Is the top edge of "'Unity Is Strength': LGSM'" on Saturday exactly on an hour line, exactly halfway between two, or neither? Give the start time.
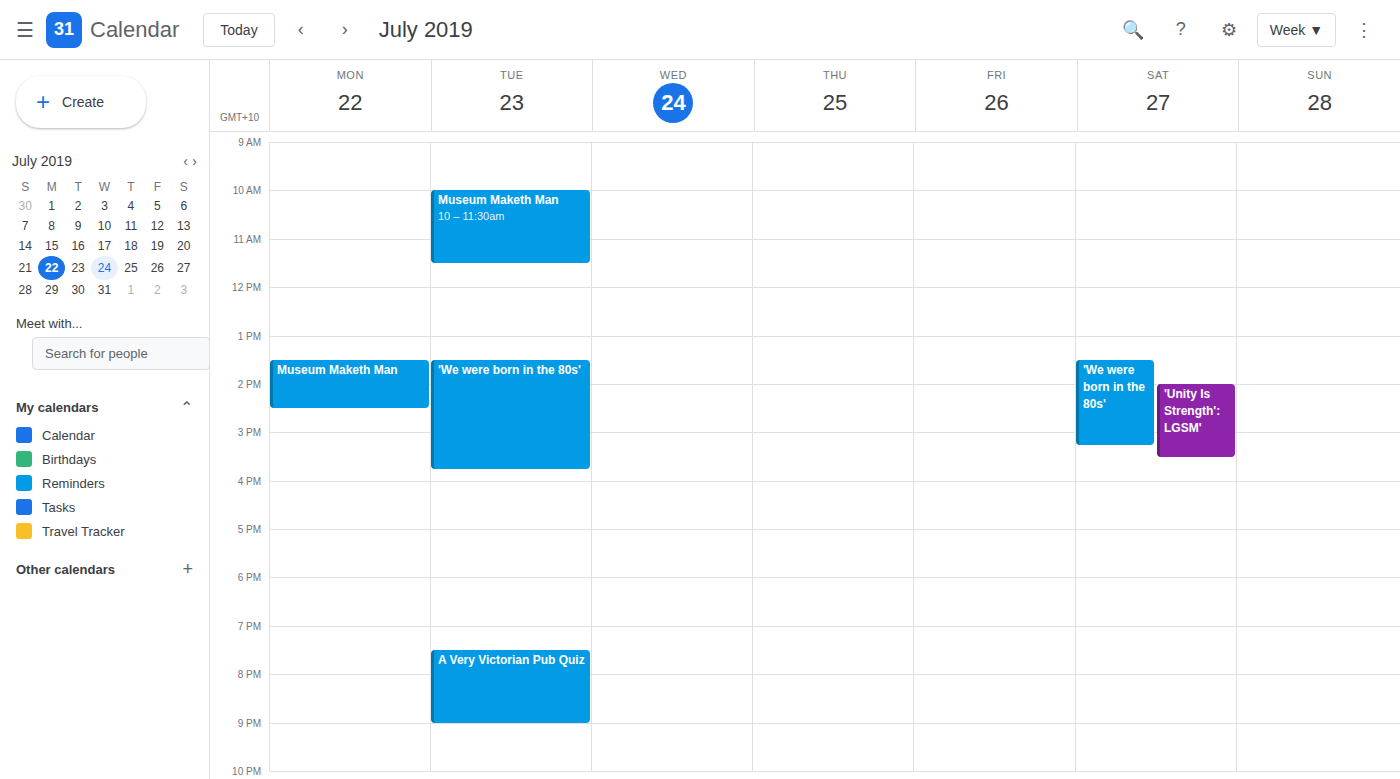
2:00 PM -- exactly on the 2 PM line.